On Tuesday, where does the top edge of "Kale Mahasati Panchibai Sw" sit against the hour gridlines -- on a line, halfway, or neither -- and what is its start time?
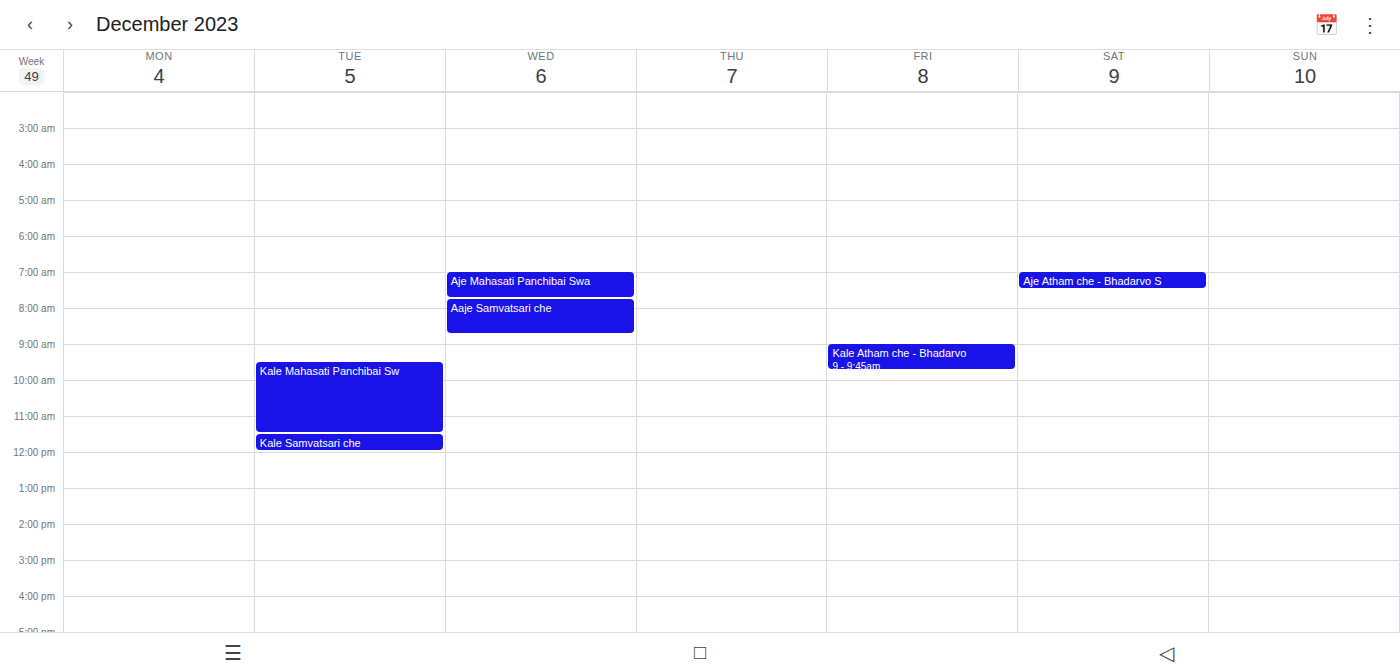
09:30 -- halfway between the 09:00 and 10:00 lines.